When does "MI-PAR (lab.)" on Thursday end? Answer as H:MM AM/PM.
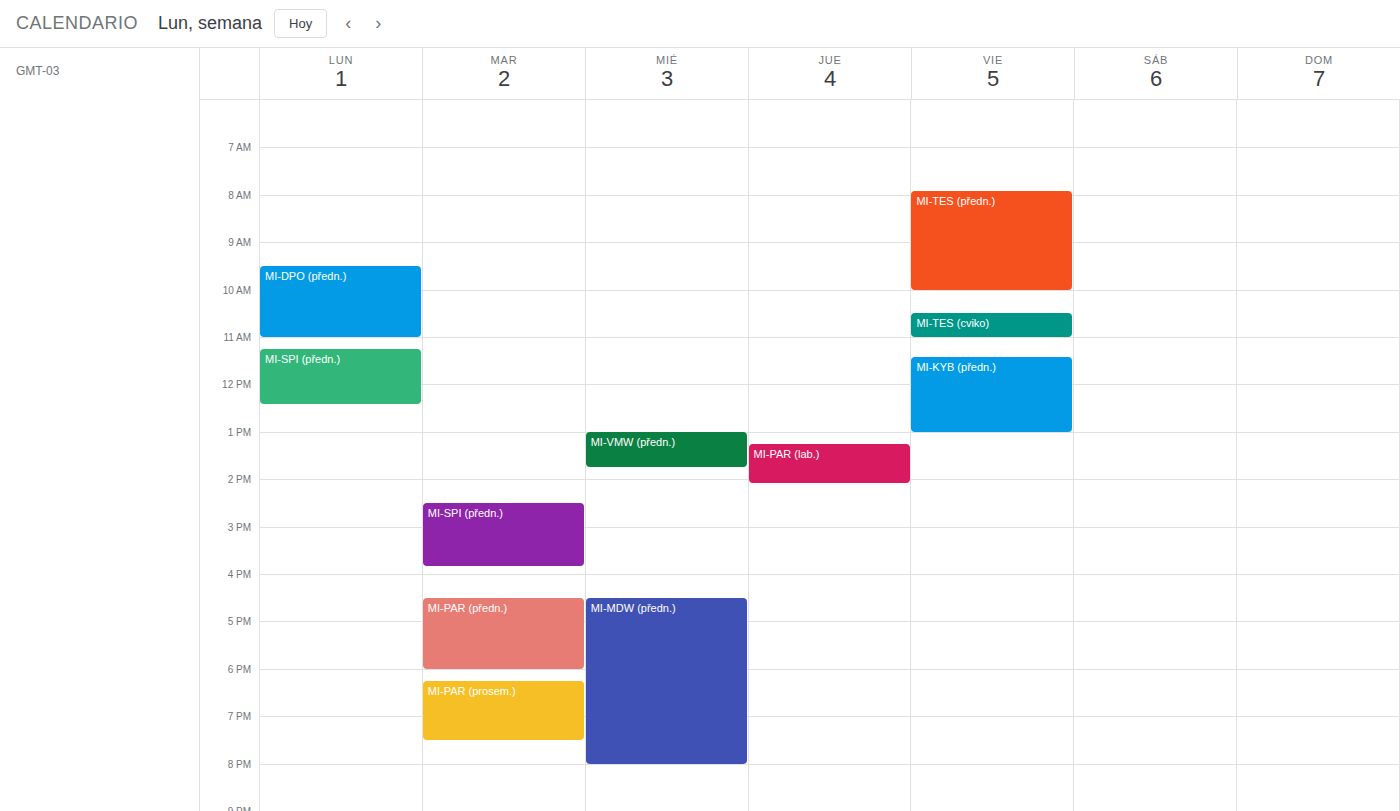
2:05 PM